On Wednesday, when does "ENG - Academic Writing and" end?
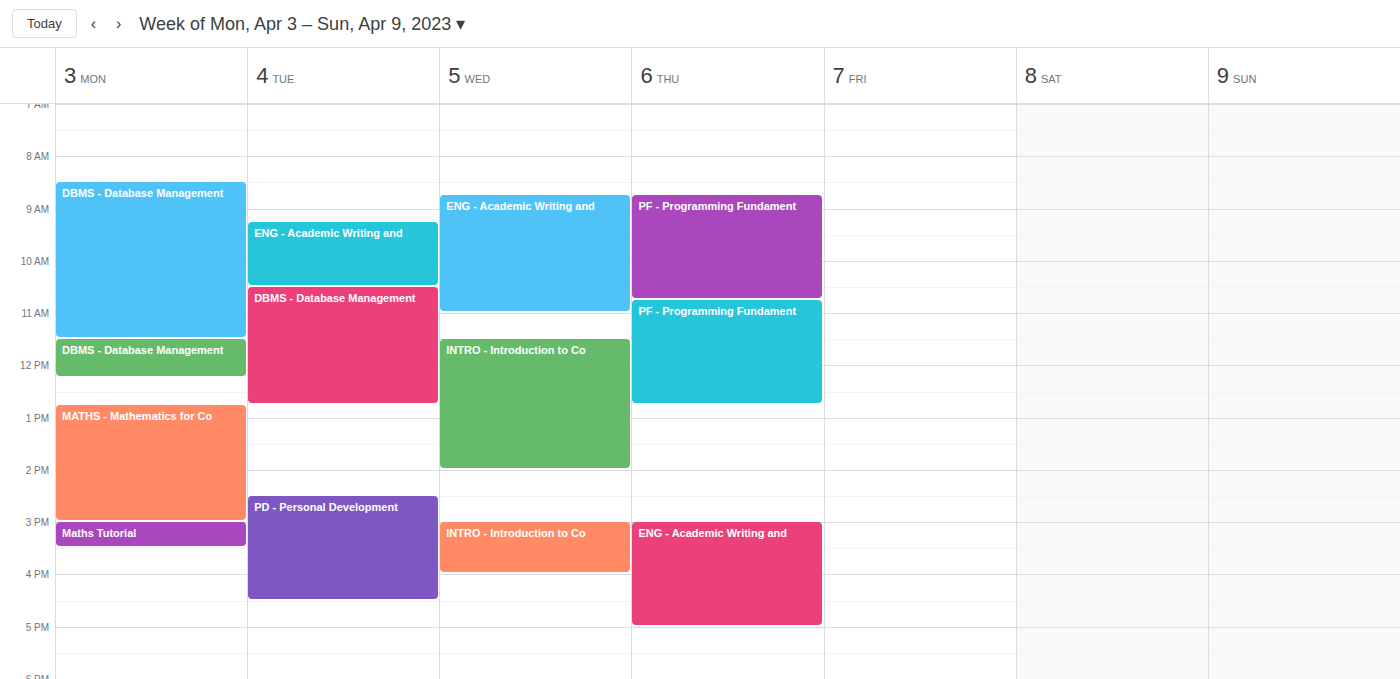
11:00 AM